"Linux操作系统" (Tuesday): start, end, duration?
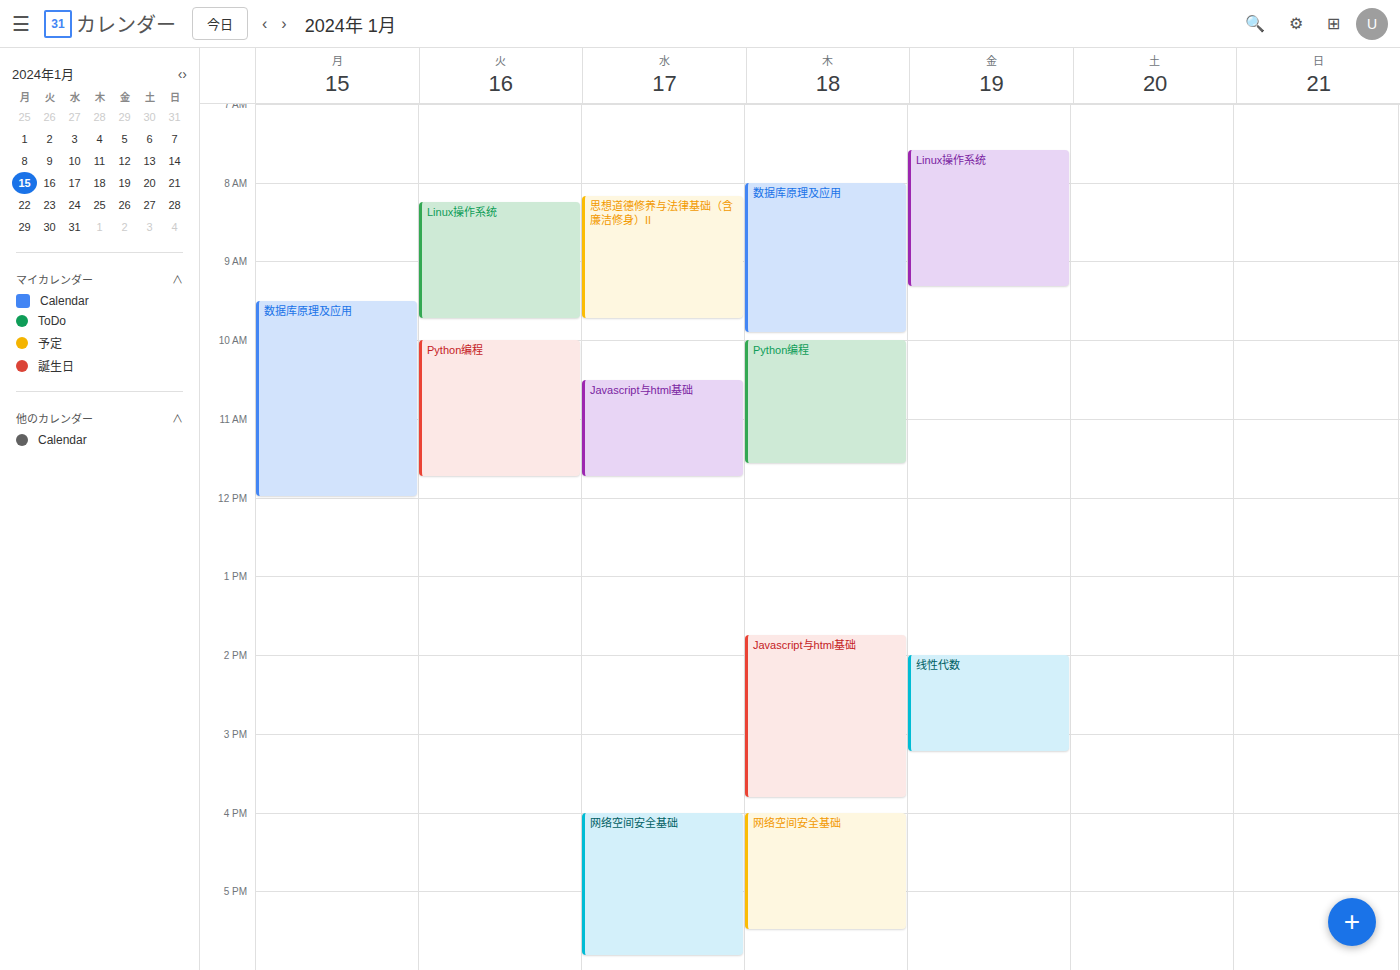
8:15 AM to 9:45 AM, 1 hour 30 minutes